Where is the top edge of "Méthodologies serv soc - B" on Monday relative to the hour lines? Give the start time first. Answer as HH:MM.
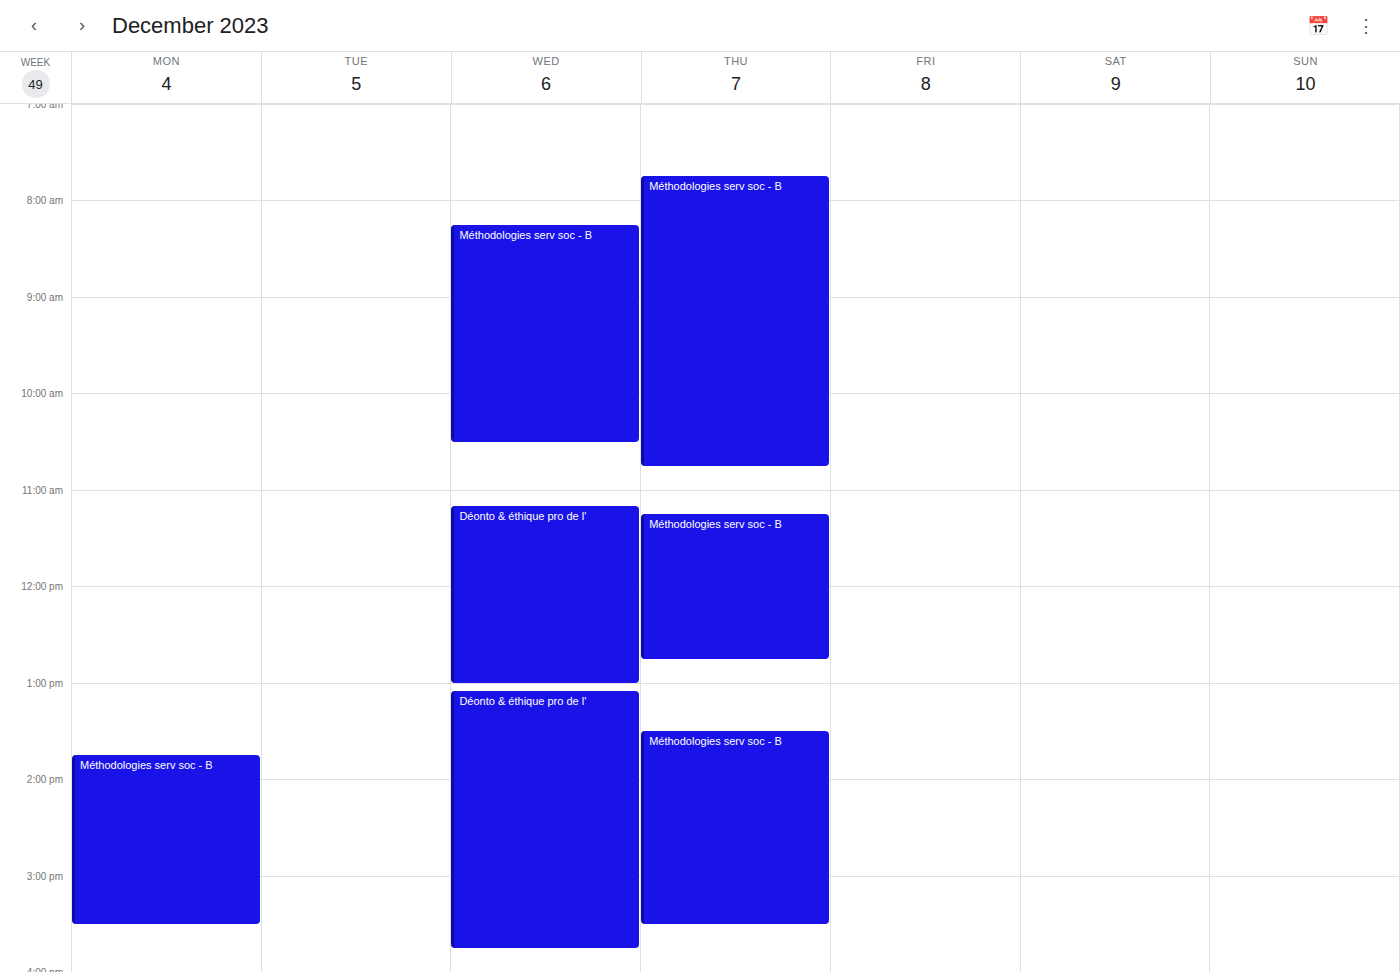
13:45 -- neither: three quarters of the way from the 13:00 line to the 14:00 line.